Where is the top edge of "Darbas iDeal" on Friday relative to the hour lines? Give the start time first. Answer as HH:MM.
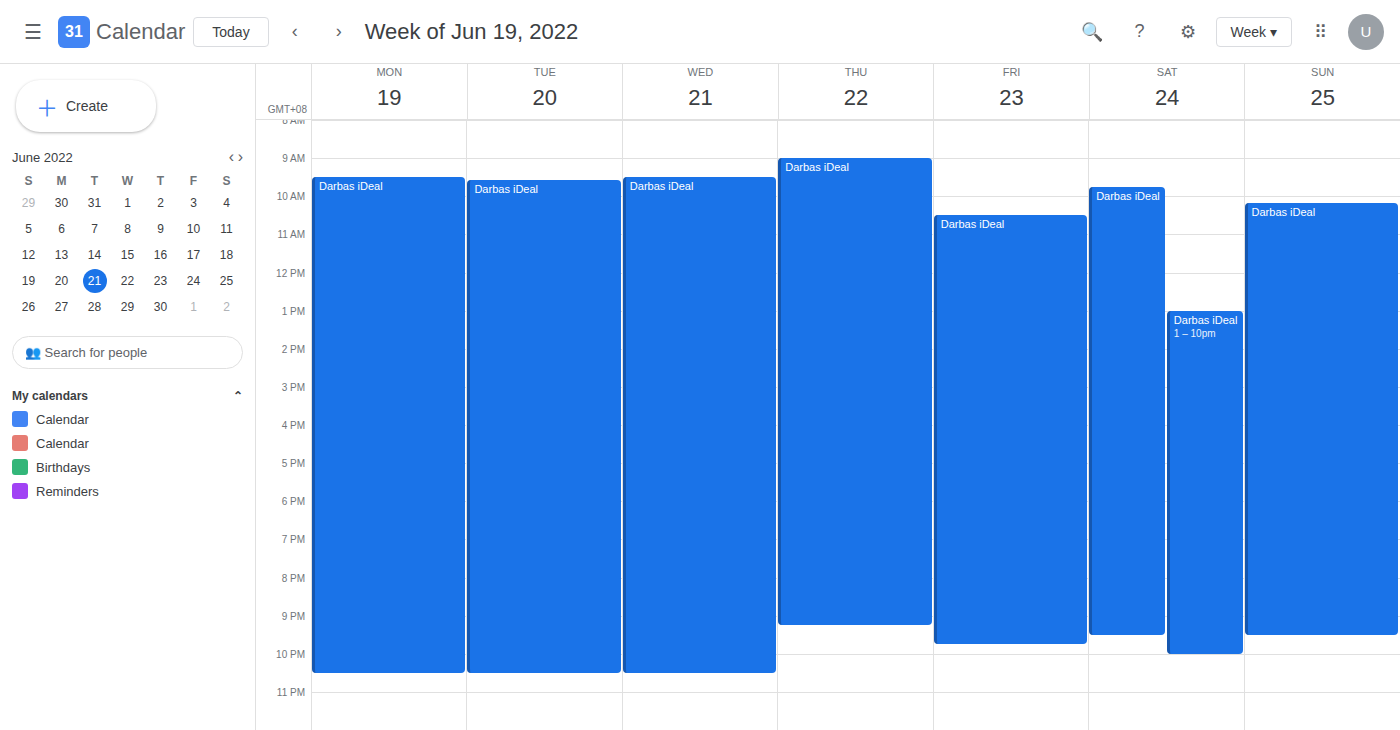
10:30 -- halfway between the 10:00 and 11:00 lines.